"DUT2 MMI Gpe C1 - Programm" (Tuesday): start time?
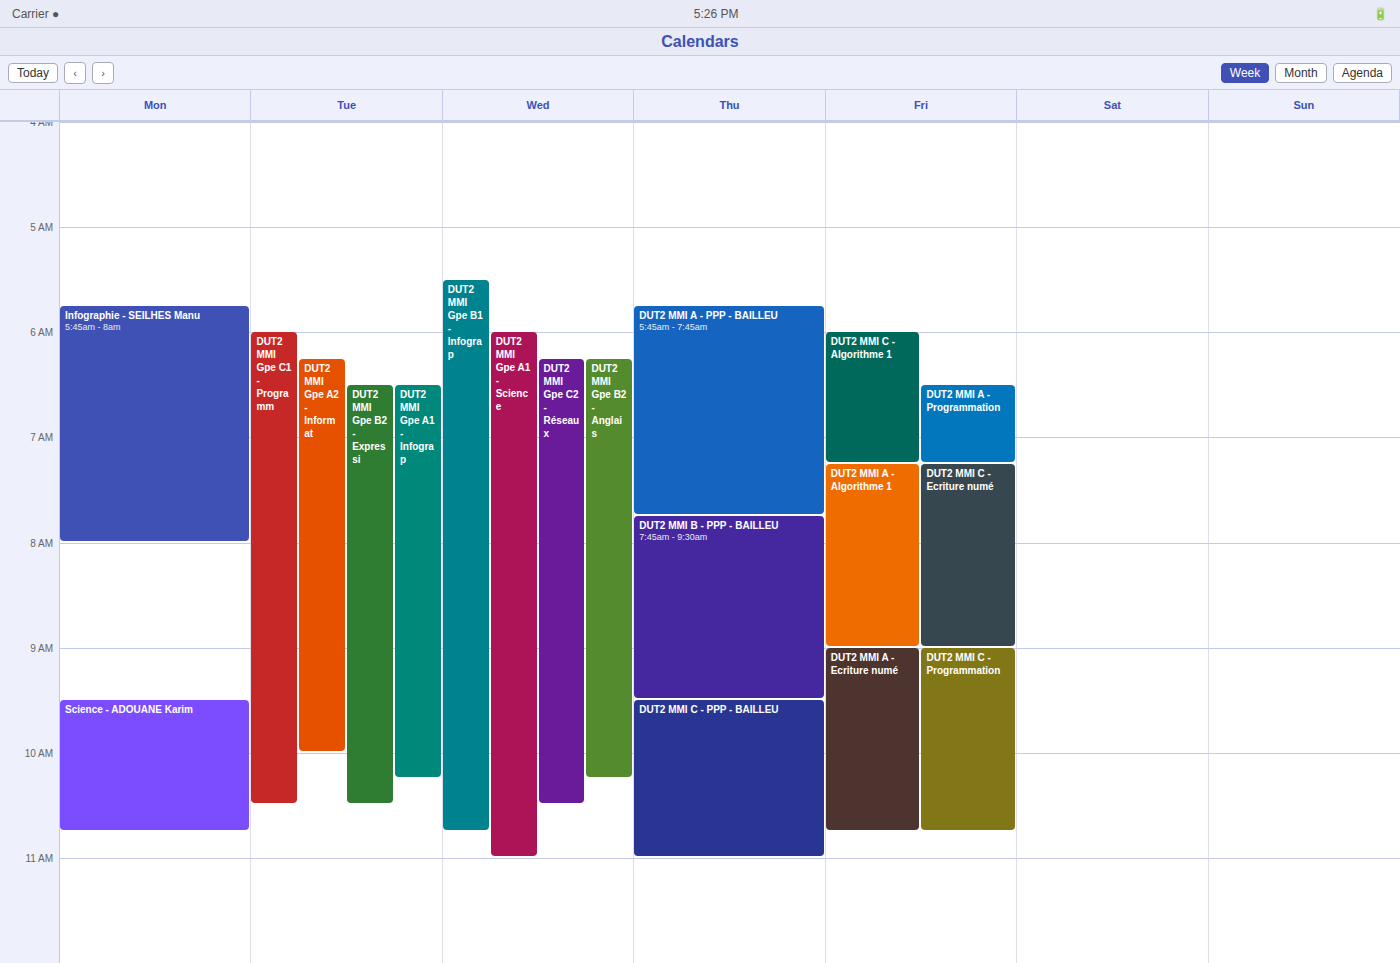
6:00 AM